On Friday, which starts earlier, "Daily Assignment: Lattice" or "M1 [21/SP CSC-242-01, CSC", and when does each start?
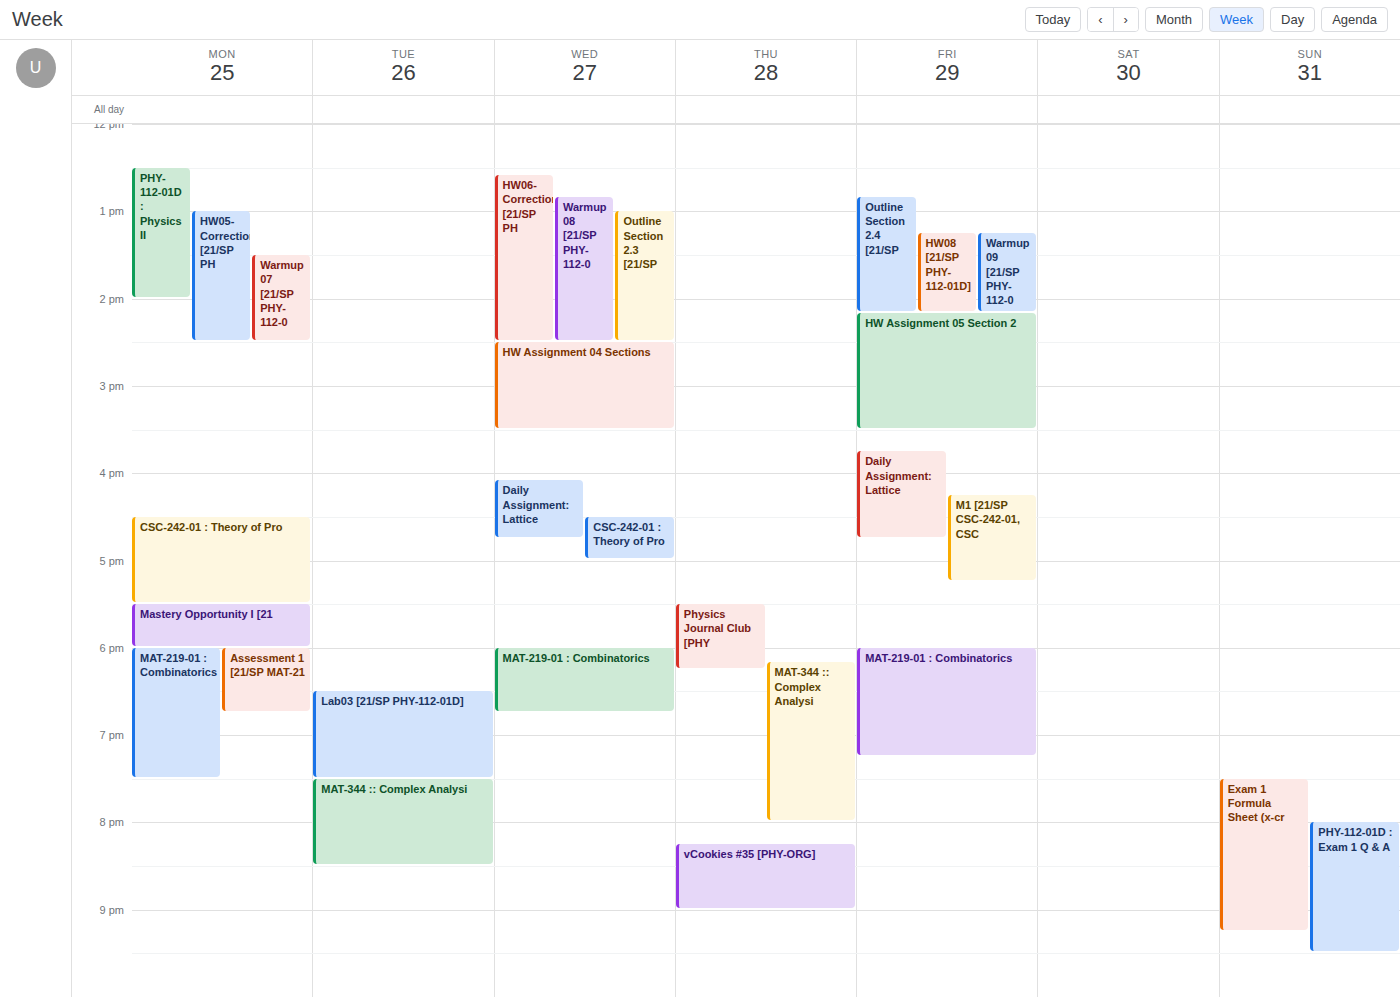
"Daily Assignment: Lattice" 3:45 PM; "M1 [21/SP CSC-242-01, CSC" 4:15 PM.